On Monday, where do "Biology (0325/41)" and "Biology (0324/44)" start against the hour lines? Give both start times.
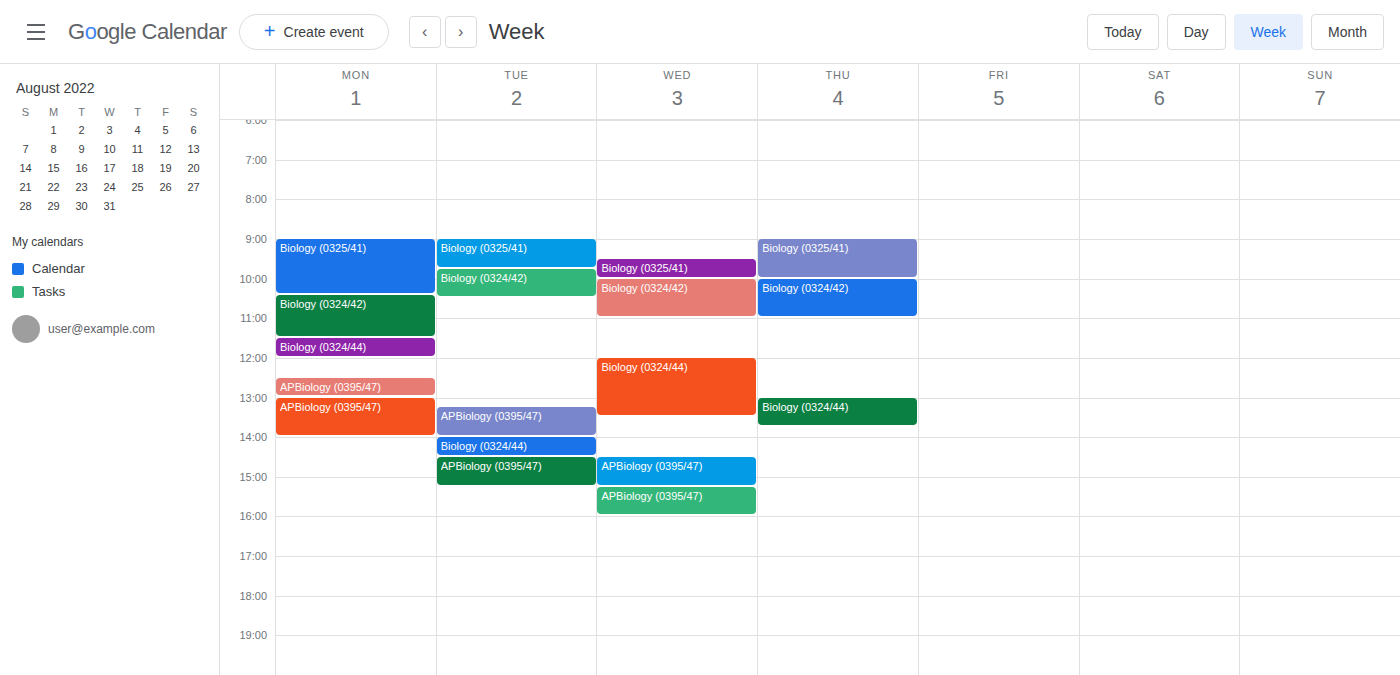
"Biology (0325/41)": 9:00 AM, exactly on the 9 AM line. "Biology (0324/44)": 11:30 AM, halfway between the 11 AM and 12 PM lines.